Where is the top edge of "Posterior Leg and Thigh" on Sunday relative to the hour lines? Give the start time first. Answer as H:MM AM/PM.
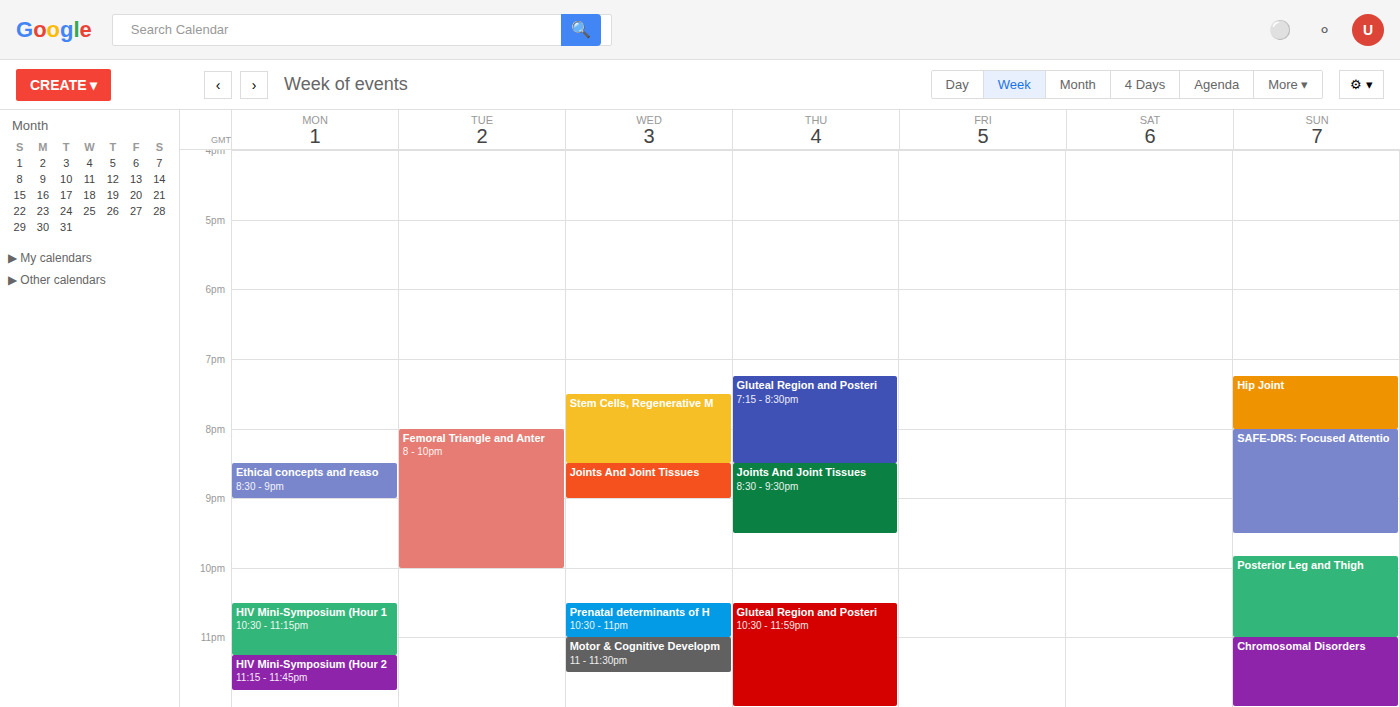
9:50 PM -- neither: 50 minutes below the 9 PM line and 10 minutes above the 10 PM line.